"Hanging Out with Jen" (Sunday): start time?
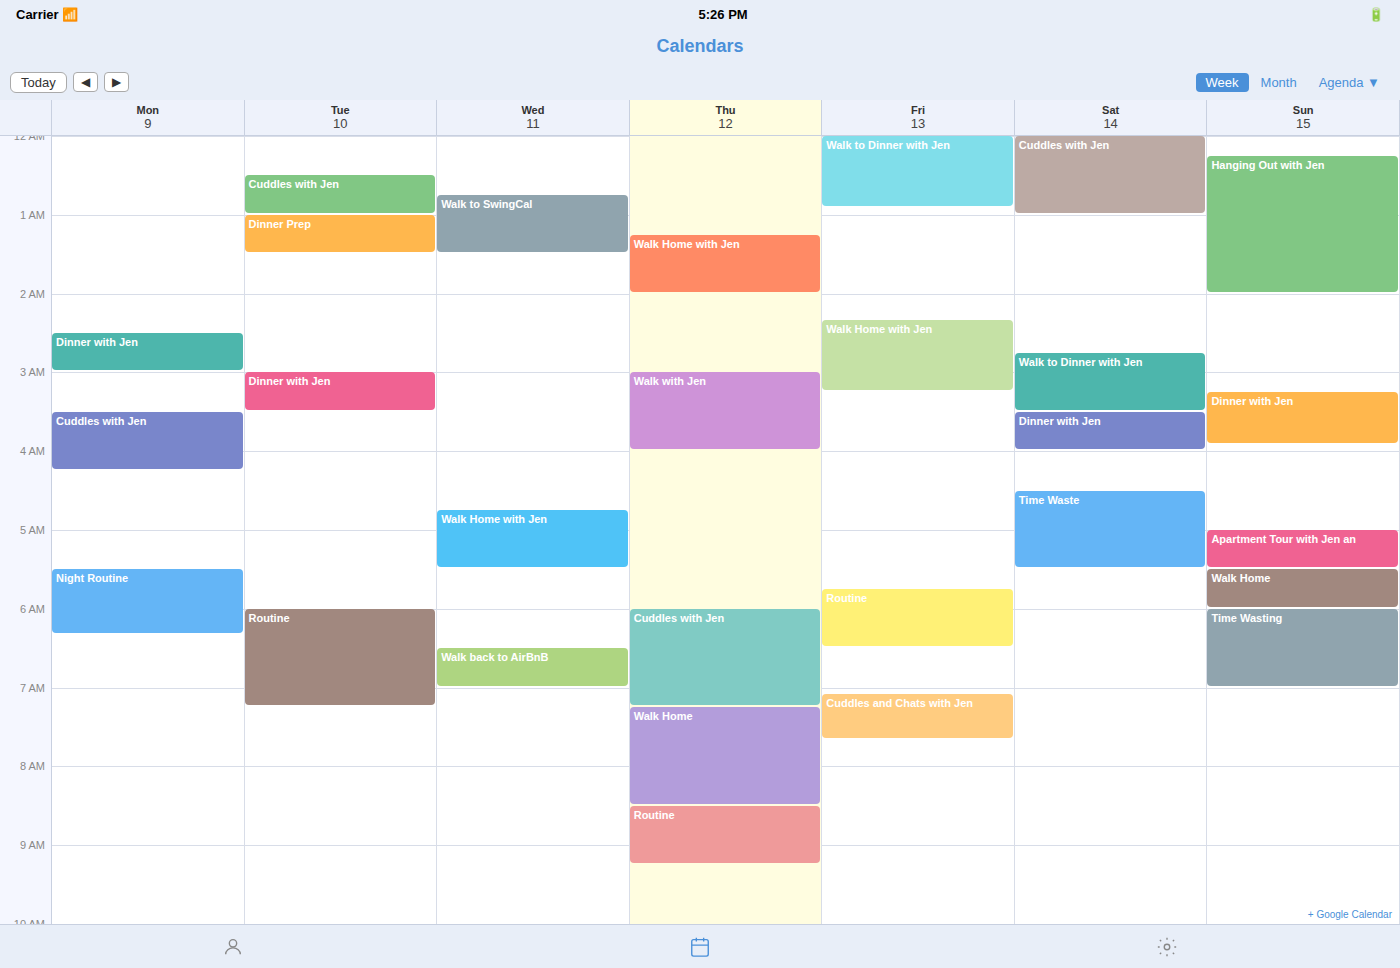
12:15 AM